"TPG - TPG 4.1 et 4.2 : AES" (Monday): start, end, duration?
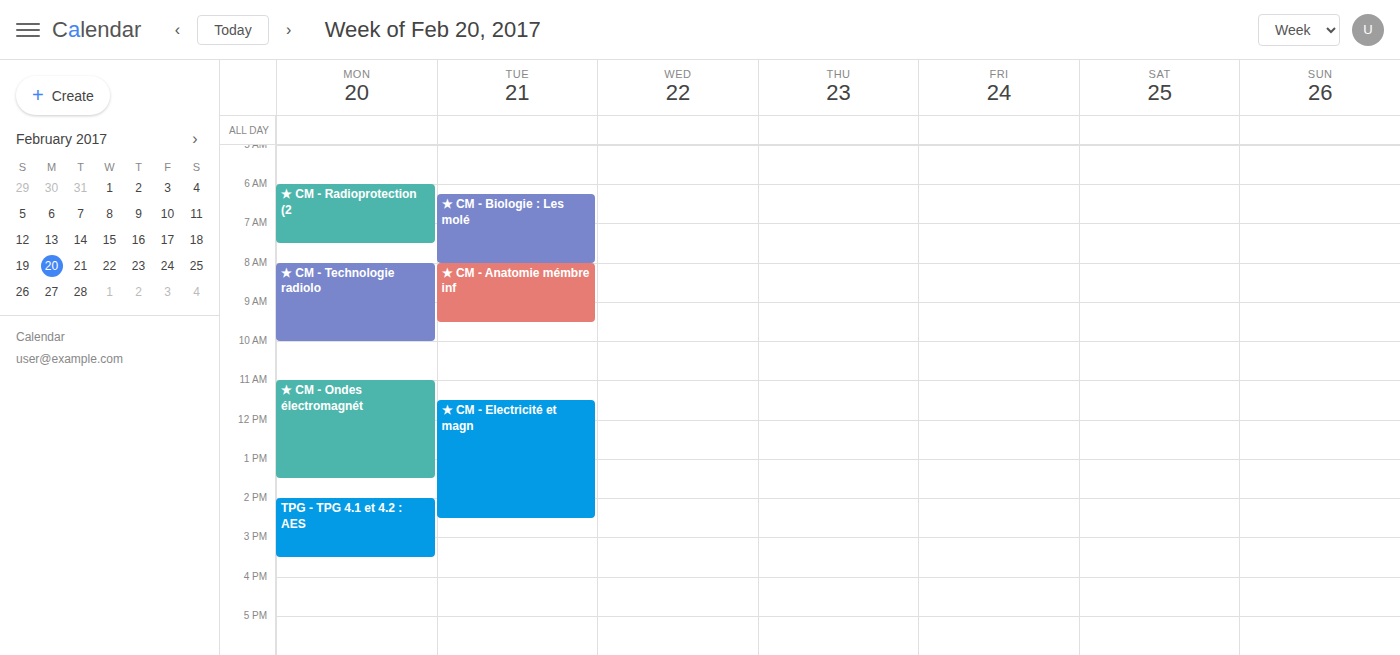
2:00 PM to 3:30 PM, 1 hour 30 minutes